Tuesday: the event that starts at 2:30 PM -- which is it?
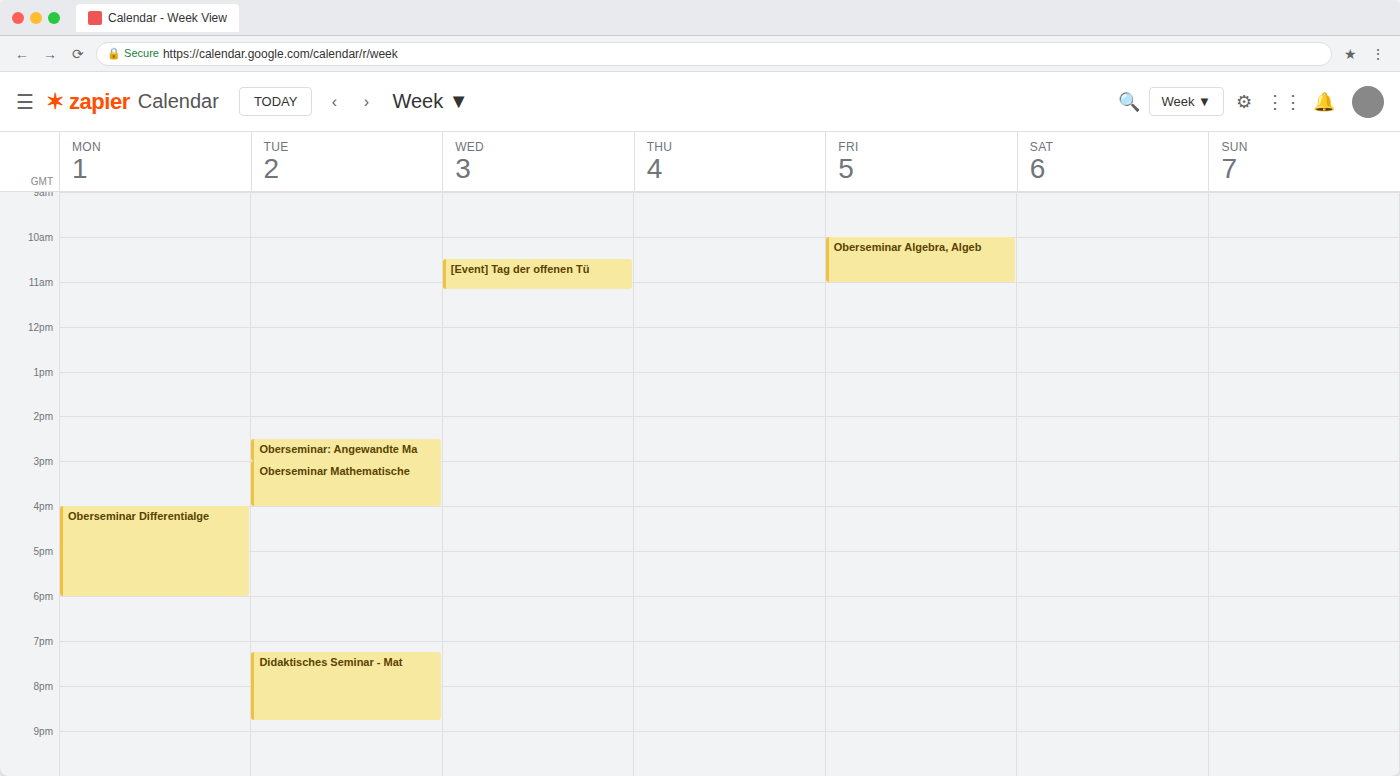
"Oberseminar: Angewandte Ma"